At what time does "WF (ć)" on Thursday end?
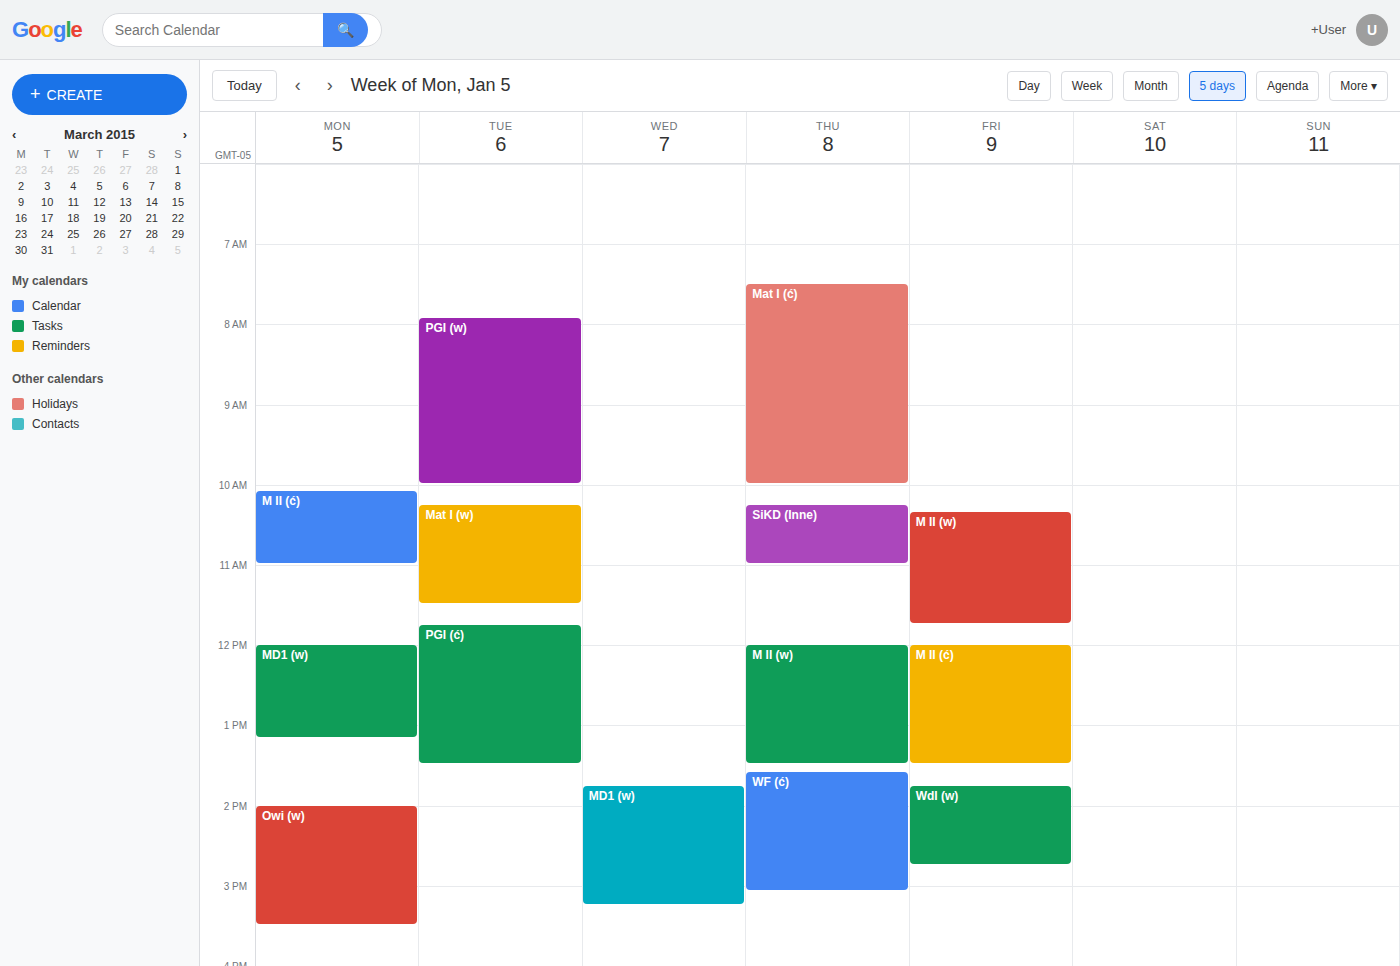
3:05 PM